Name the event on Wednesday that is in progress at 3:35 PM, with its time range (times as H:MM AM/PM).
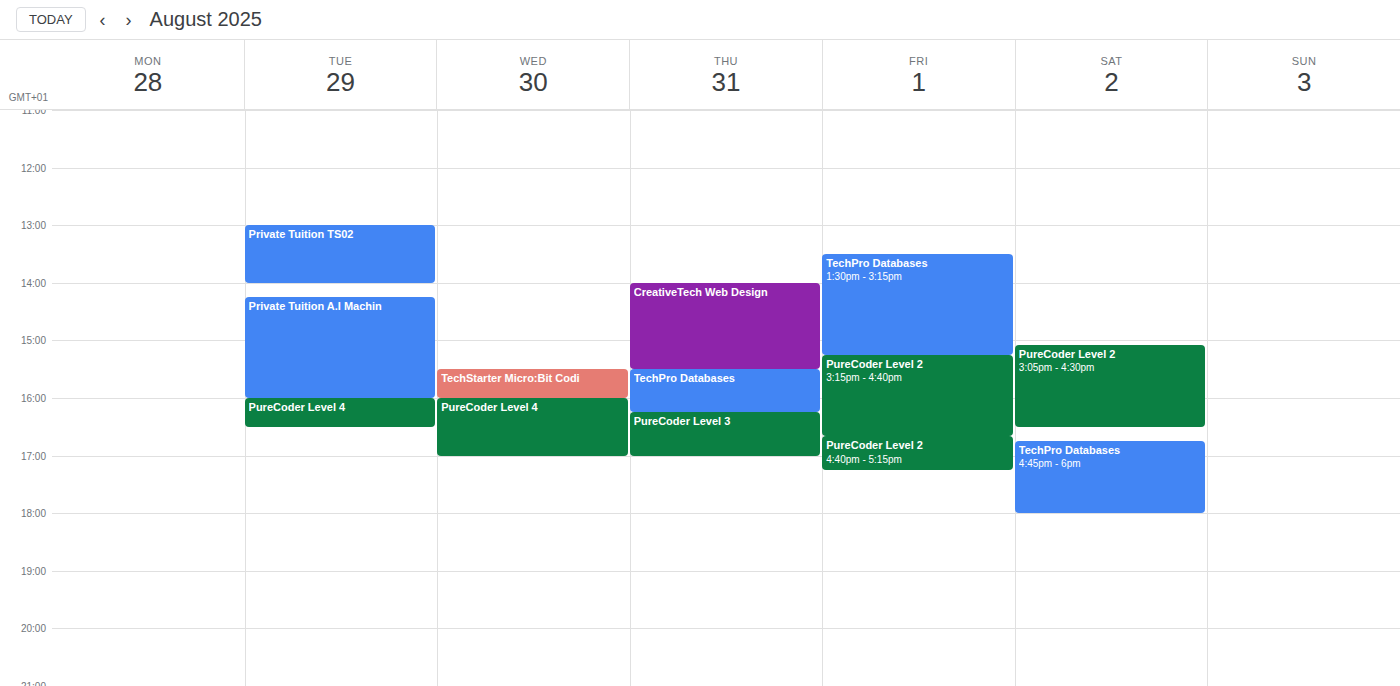
"TechStarter Micro:Bit Codi", 3:30 PM to 4:00 PM